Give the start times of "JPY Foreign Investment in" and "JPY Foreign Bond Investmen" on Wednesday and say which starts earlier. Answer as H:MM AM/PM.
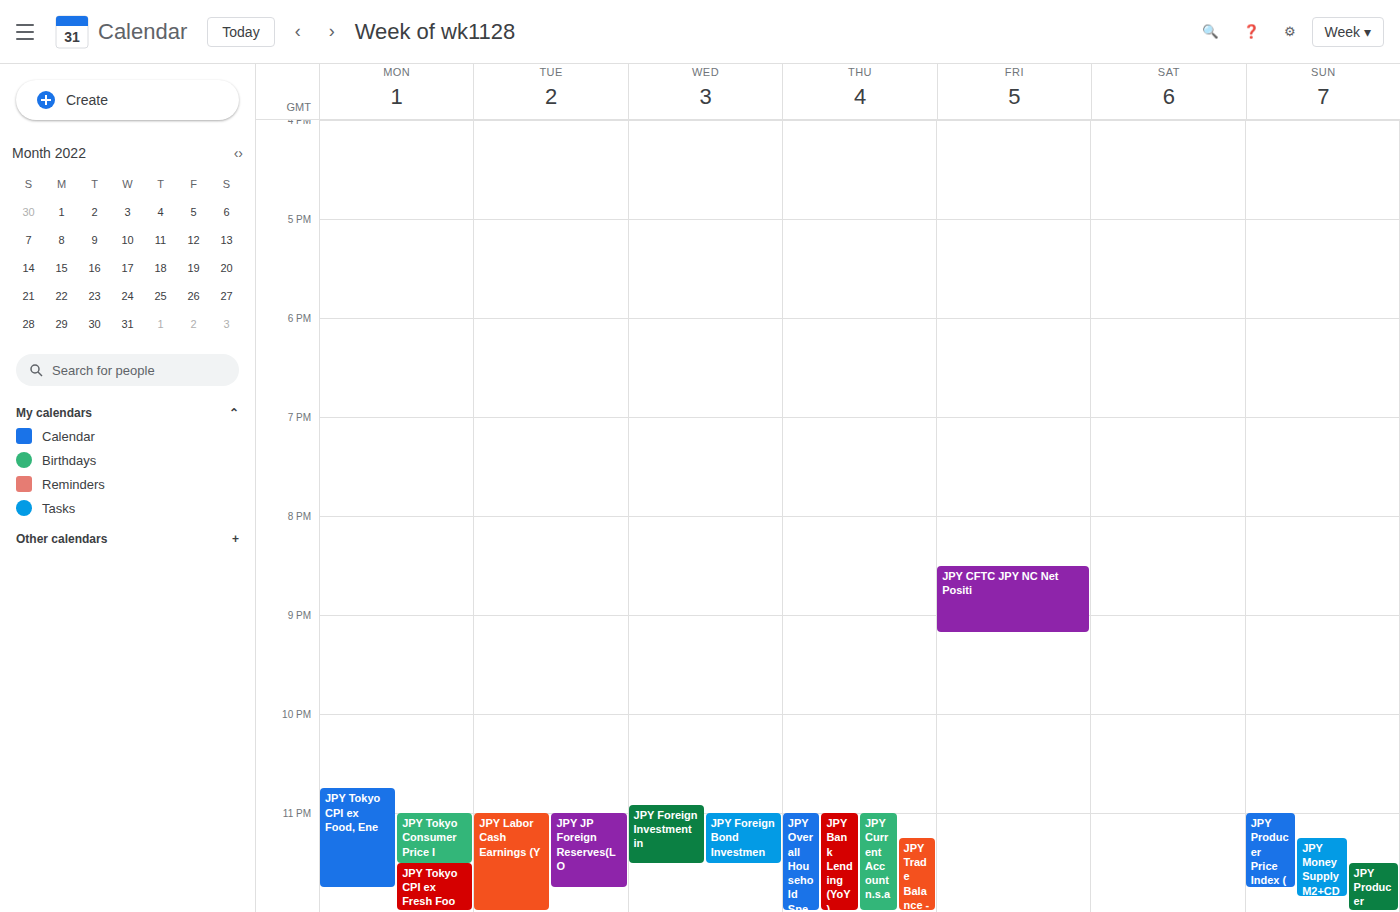
"JPY Foreign Investment in" 10:55 PM; "JPY Foreign Bond Investmen" 11:00 PM.